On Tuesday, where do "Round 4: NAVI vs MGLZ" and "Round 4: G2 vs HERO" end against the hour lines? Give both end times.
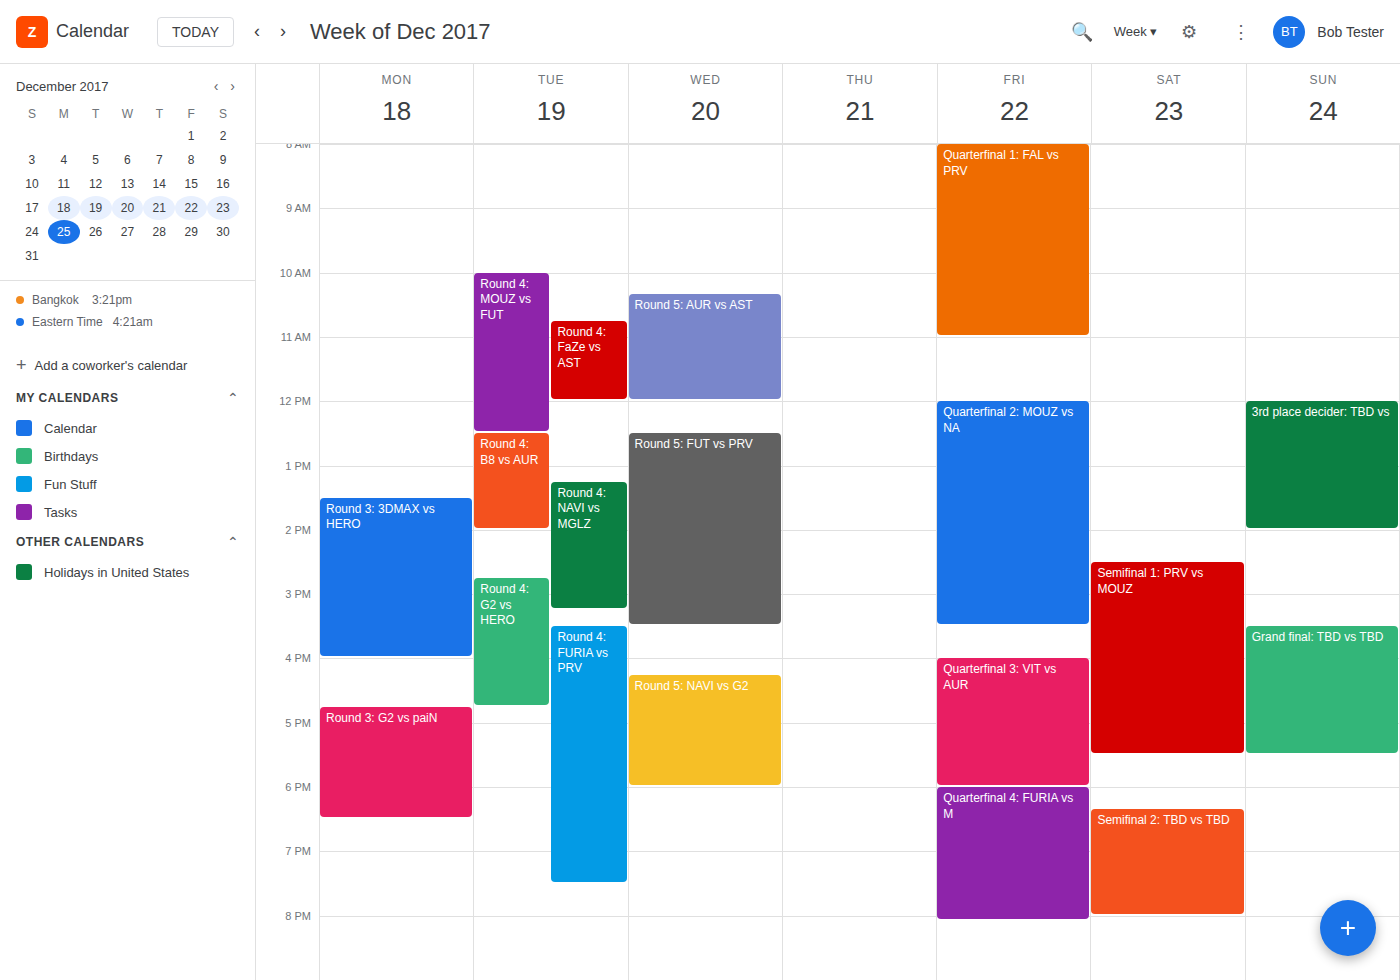
"Round 4: NAVI vs MGLZ": 3:15 PM, neither: a quarter of the way from the 3 PM line to the 4 PM line. "Round 4: G2 vs HERO": 4:45 PM, neither: three quarters of the way from the 4 PM line to the 5 PM line.